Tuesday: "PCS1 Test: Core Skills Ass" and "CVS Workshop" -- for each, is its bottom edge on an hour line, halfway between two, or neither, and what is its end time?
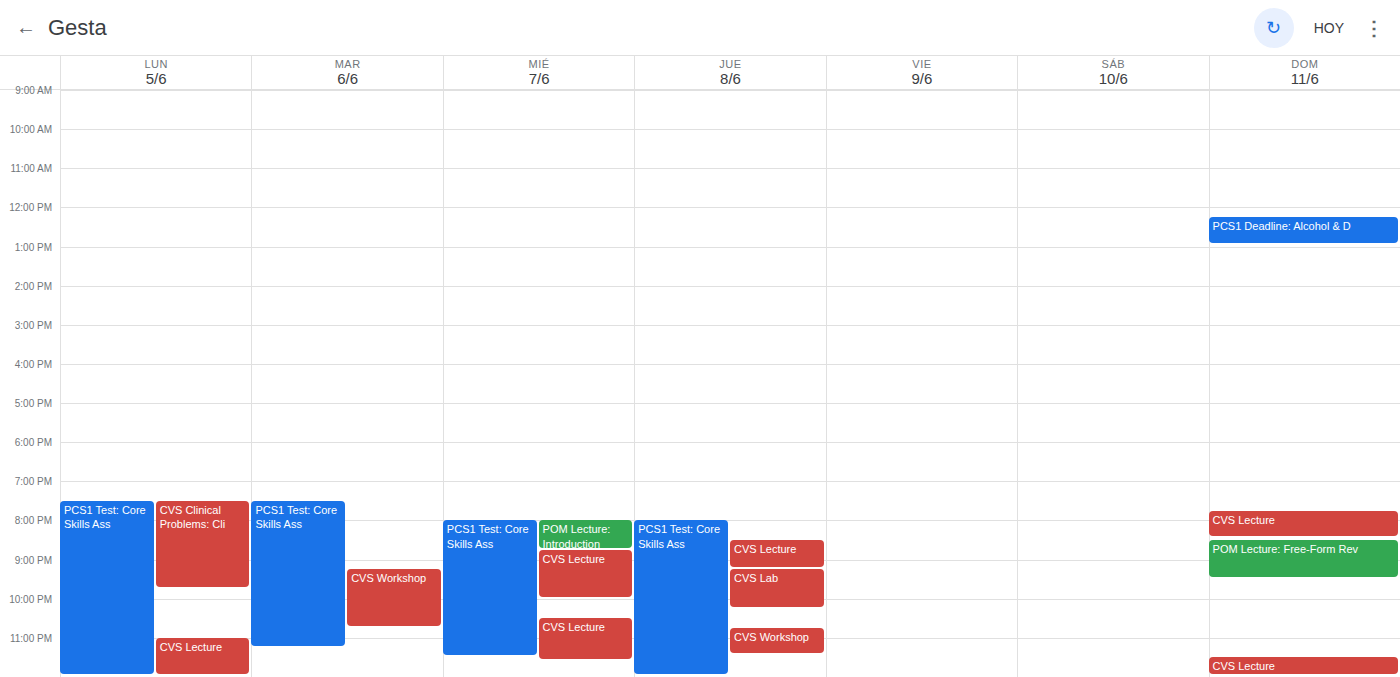
"PCS1 Test: Core Skills Ass": 11:15 PM, neither: a quarter of the way from the 11 PM line to the 12 AM line. "CVS Workshop": 10:45 PM, neither: three quarters of the way from the 10 PM line to the 11 PM line.